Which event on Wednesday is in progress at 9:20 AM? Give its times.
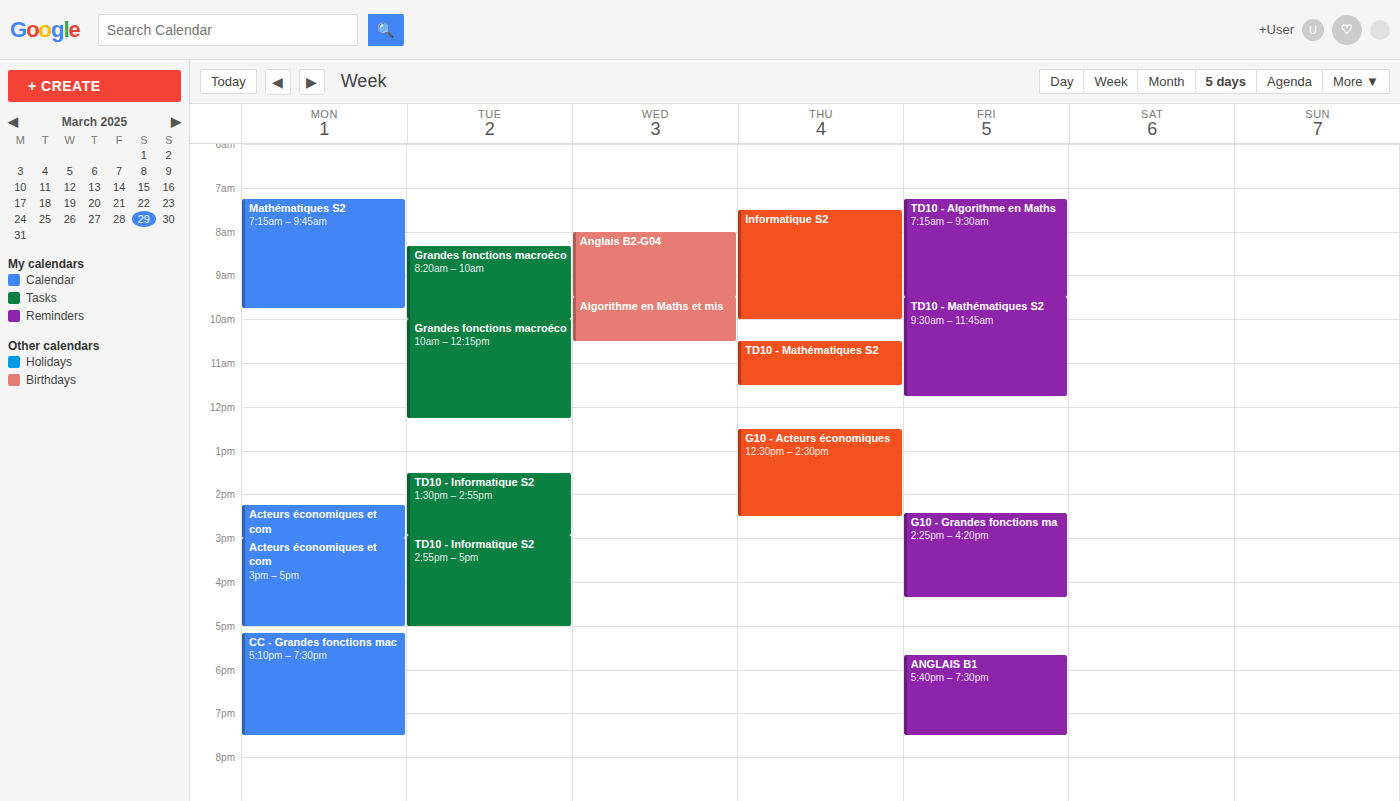
"Anglais B2-G04", 8:00 AM to 9:30 AM